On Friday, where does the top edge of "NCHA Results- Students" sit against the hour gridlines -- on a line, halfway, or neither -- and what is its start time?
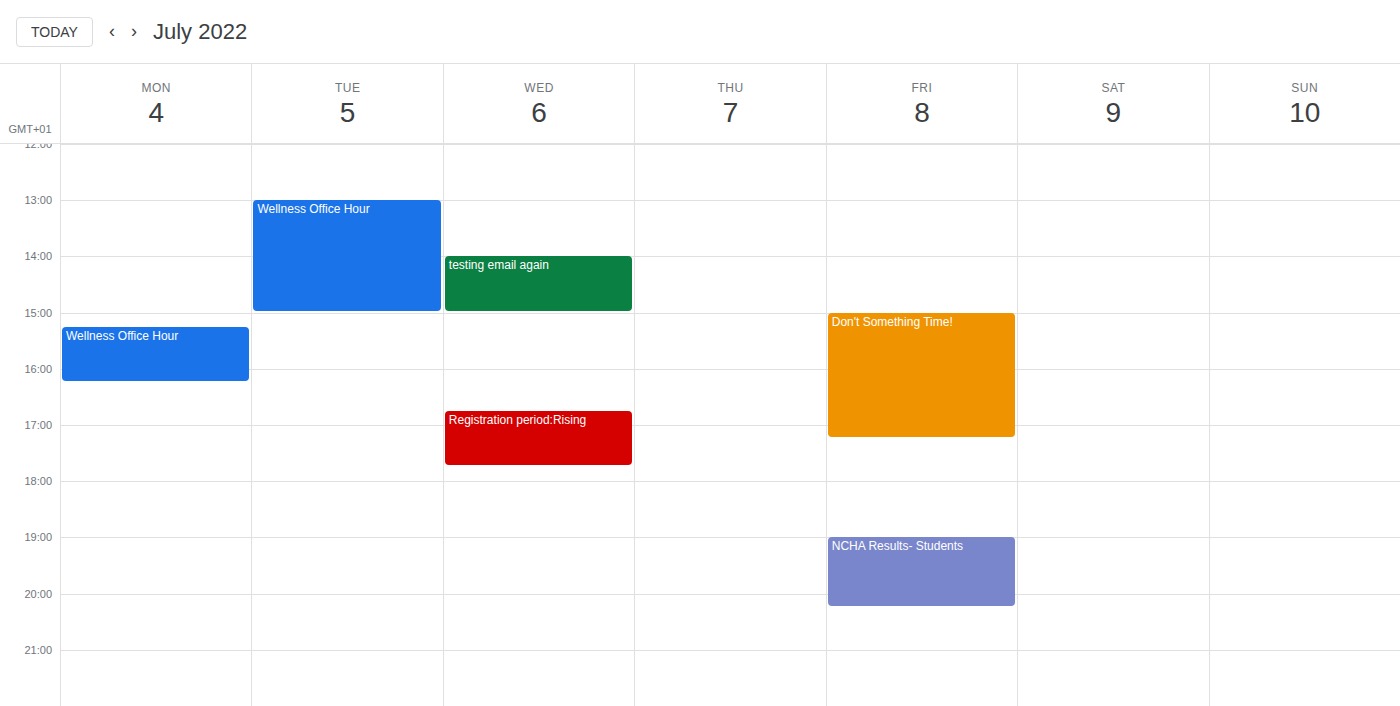
7:00 PM -- exactly on the 7 PM line.